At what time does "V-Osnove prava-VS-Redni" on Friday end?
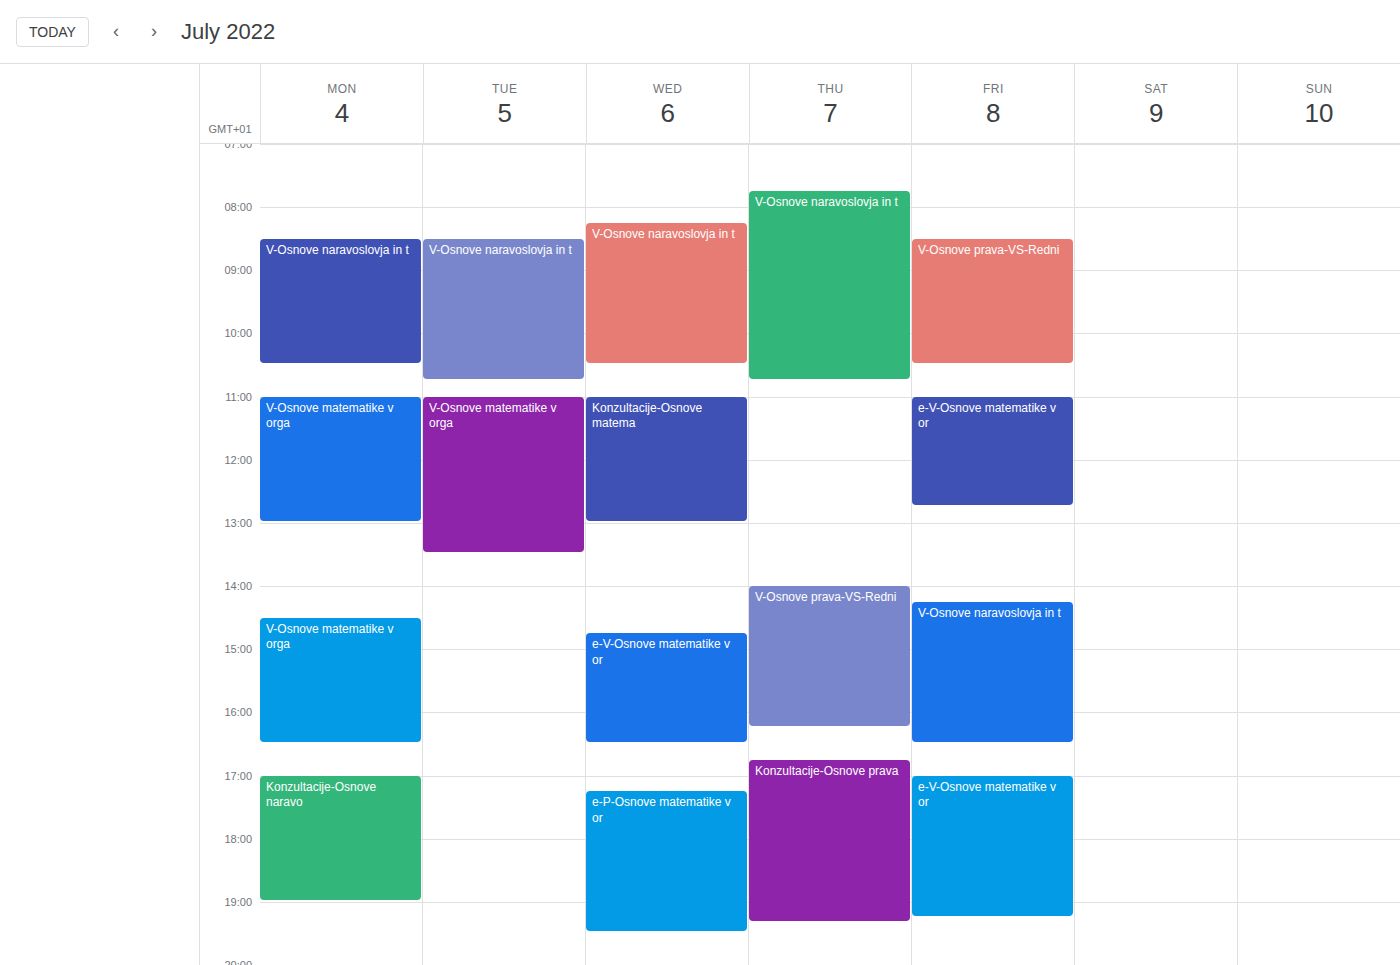
10:30 AM